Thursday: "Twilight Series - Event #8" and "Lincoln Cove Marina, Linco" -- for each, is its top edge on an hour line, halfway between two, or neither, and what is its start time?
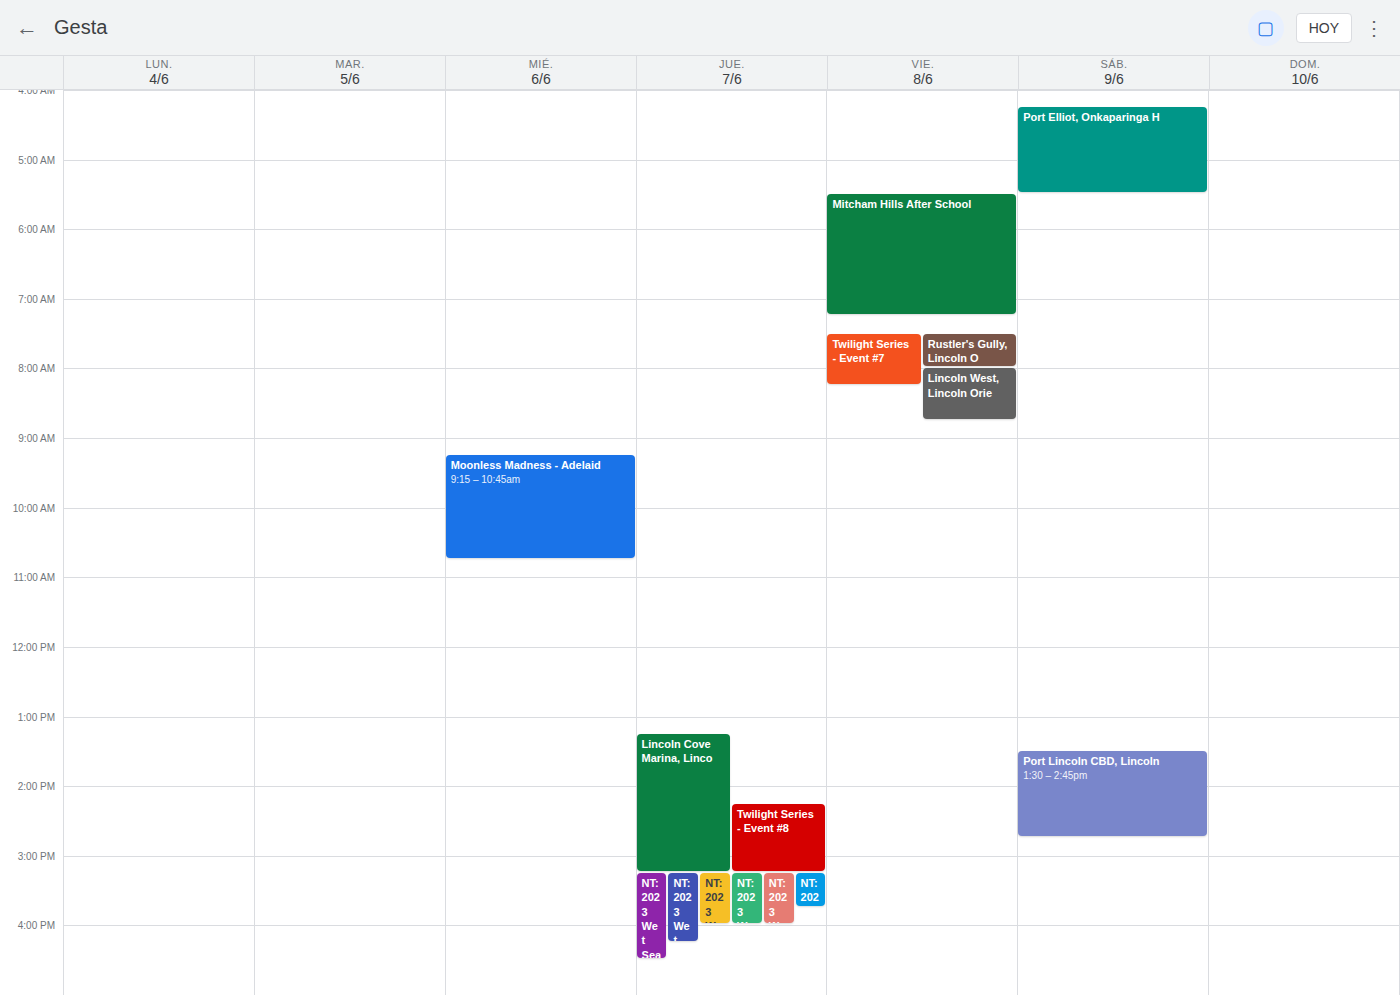
"Twilight Series - Event #8": 2:15 PM, neither: a quarter of the way from the 2 PM line to the 3 PM line. "Lincoln Cove Marina, Linco": 1:15 PM, neither: a quarter of the way from the 1 PM line to the 2 PM line.